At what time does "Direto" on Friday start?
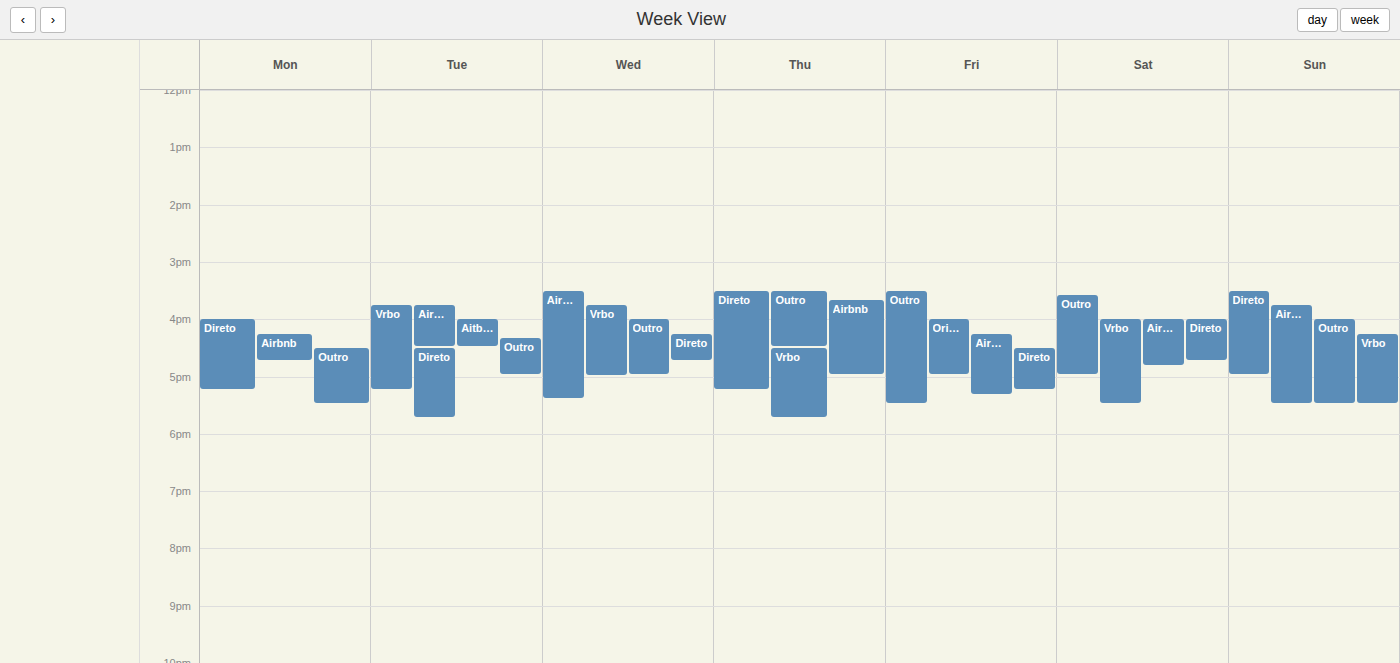
4:30 PM